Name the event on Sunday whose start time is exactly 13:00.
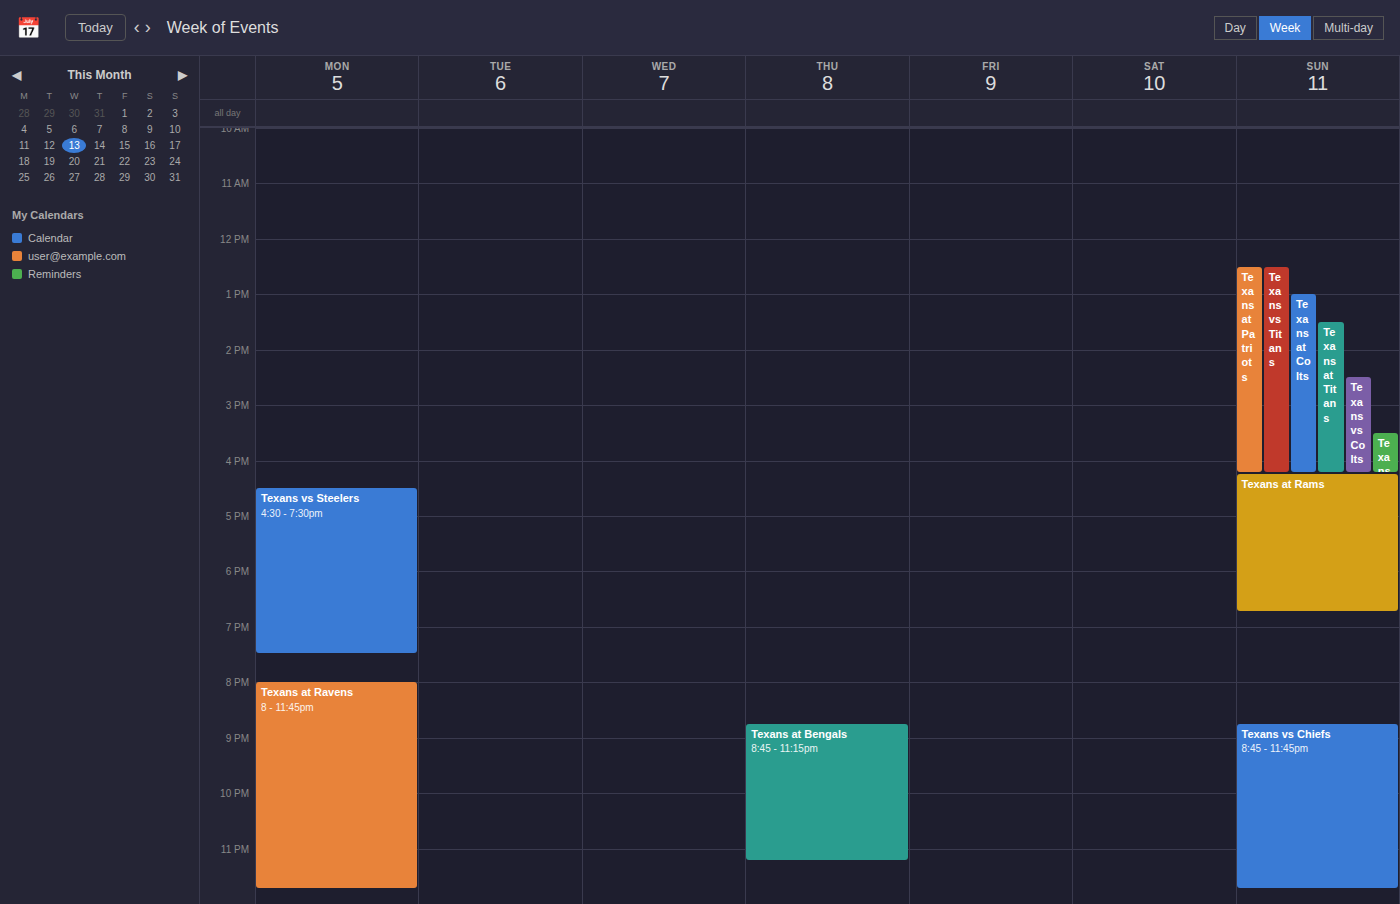
"Texans at Colts"